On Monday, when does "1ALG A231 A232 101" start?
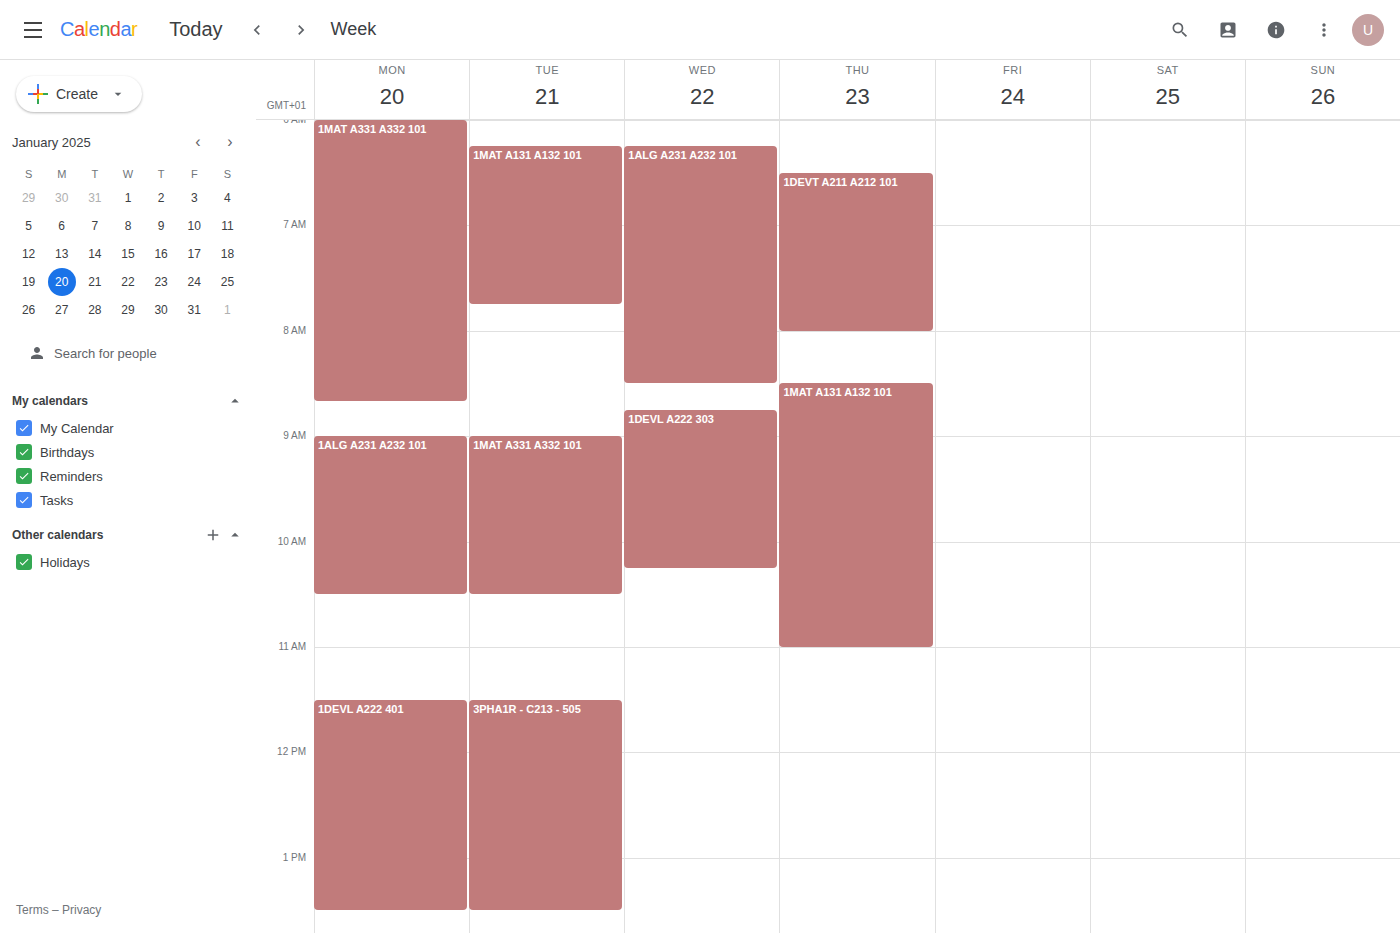
9:00 AM